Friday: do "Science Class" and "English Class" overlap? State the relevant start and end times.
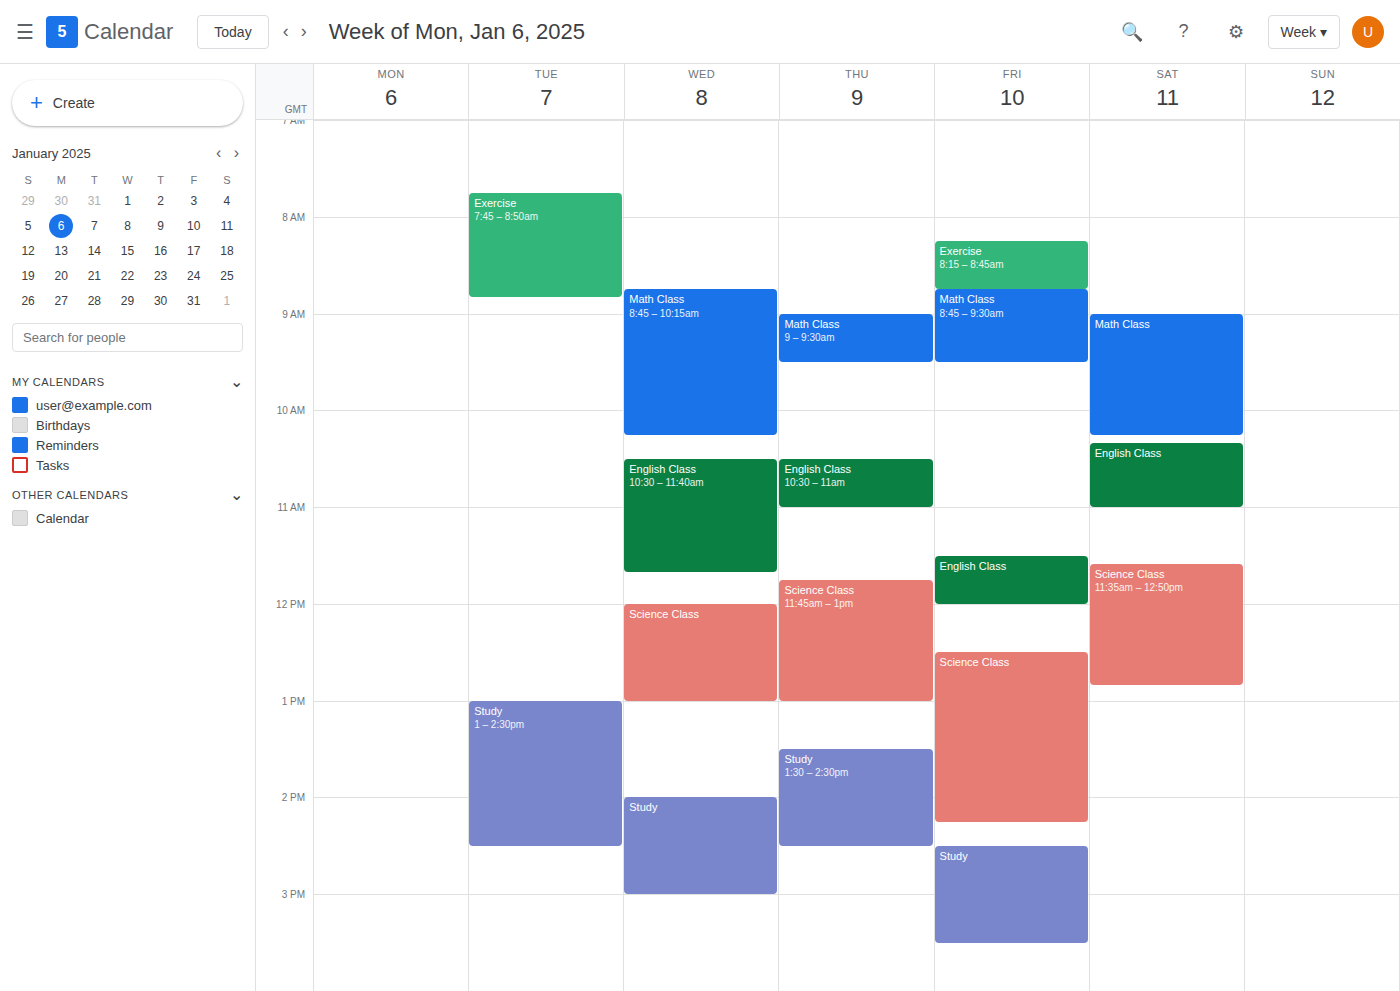
"English Class" ends at 12:00 PM and "Science Class" starts at 12:30 PM -- no overlap.